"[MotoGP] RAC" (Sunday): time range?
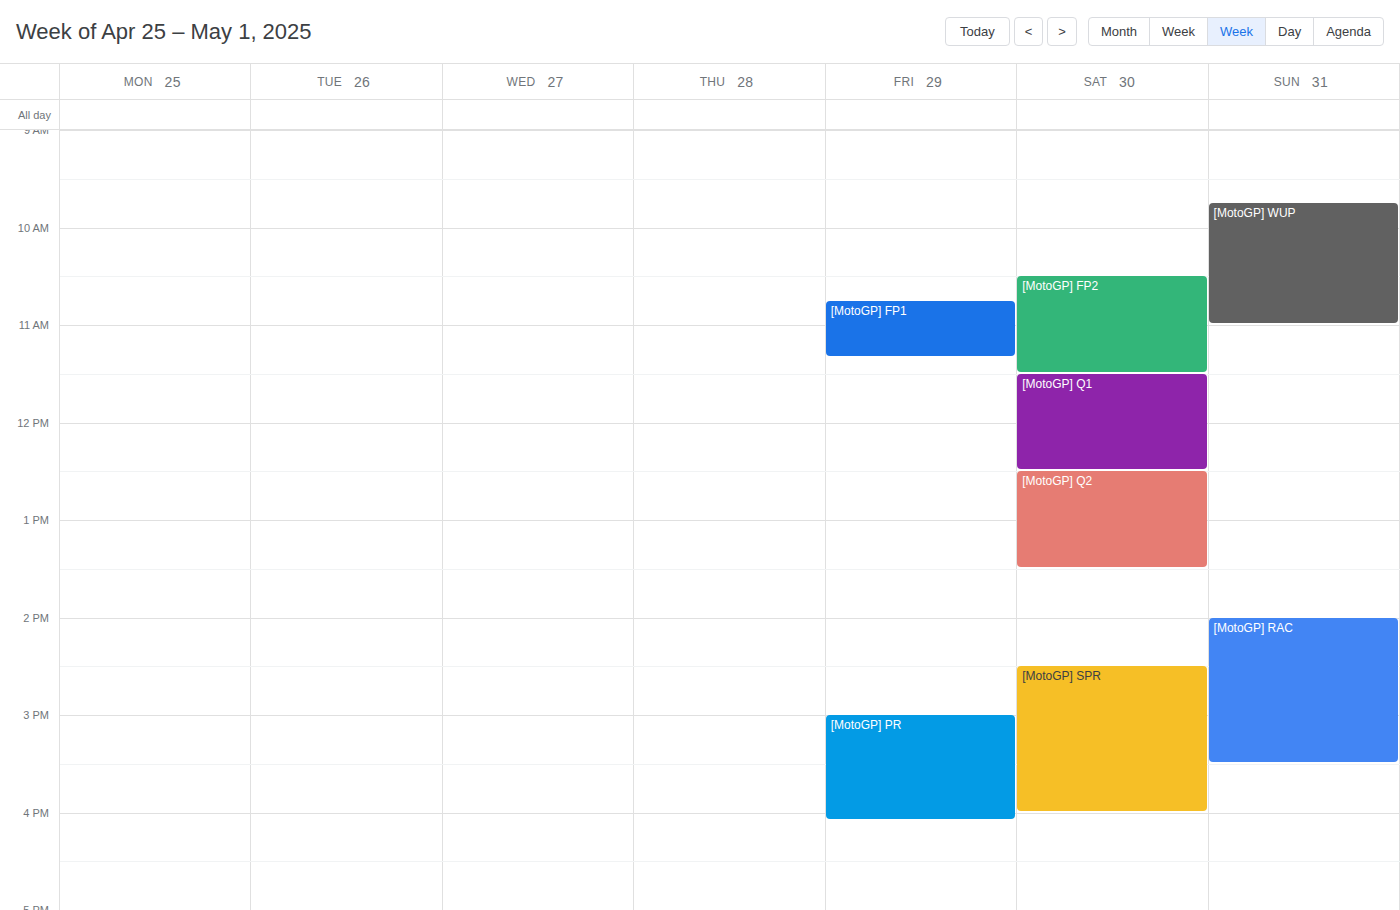
2:00 PM to 3:30 PM